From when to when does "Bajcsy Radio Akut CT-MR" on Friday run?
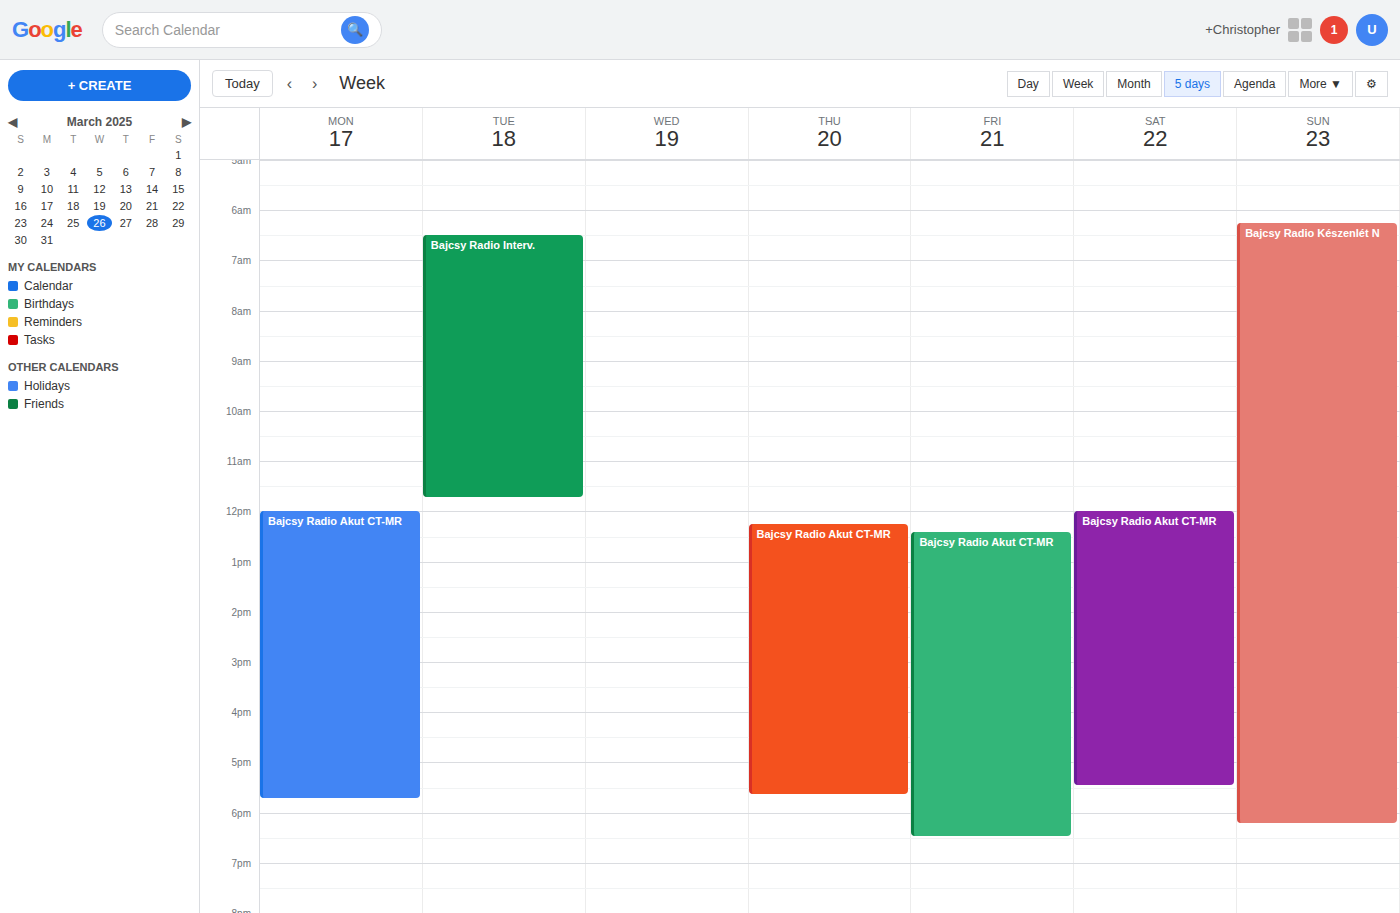
12:25 PM to 6:30 PM